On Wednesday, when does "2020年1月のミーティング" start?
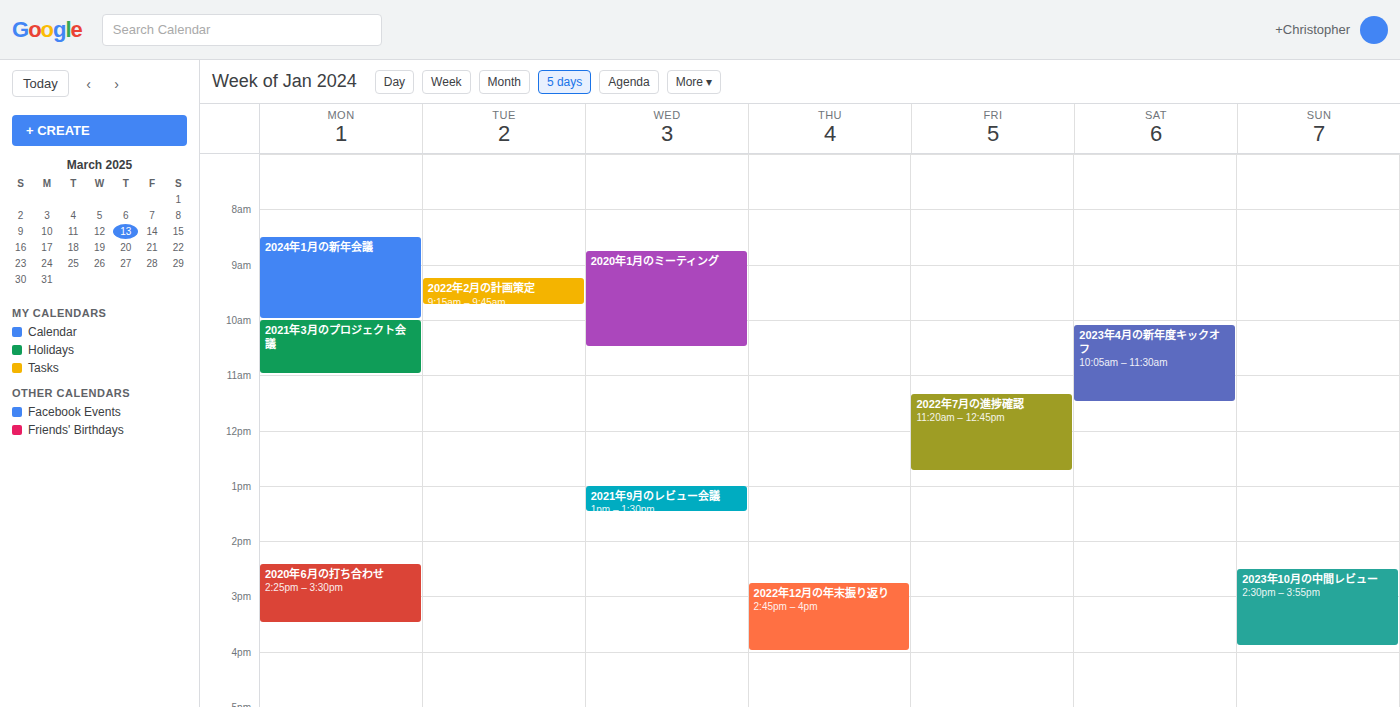
8:45 AM